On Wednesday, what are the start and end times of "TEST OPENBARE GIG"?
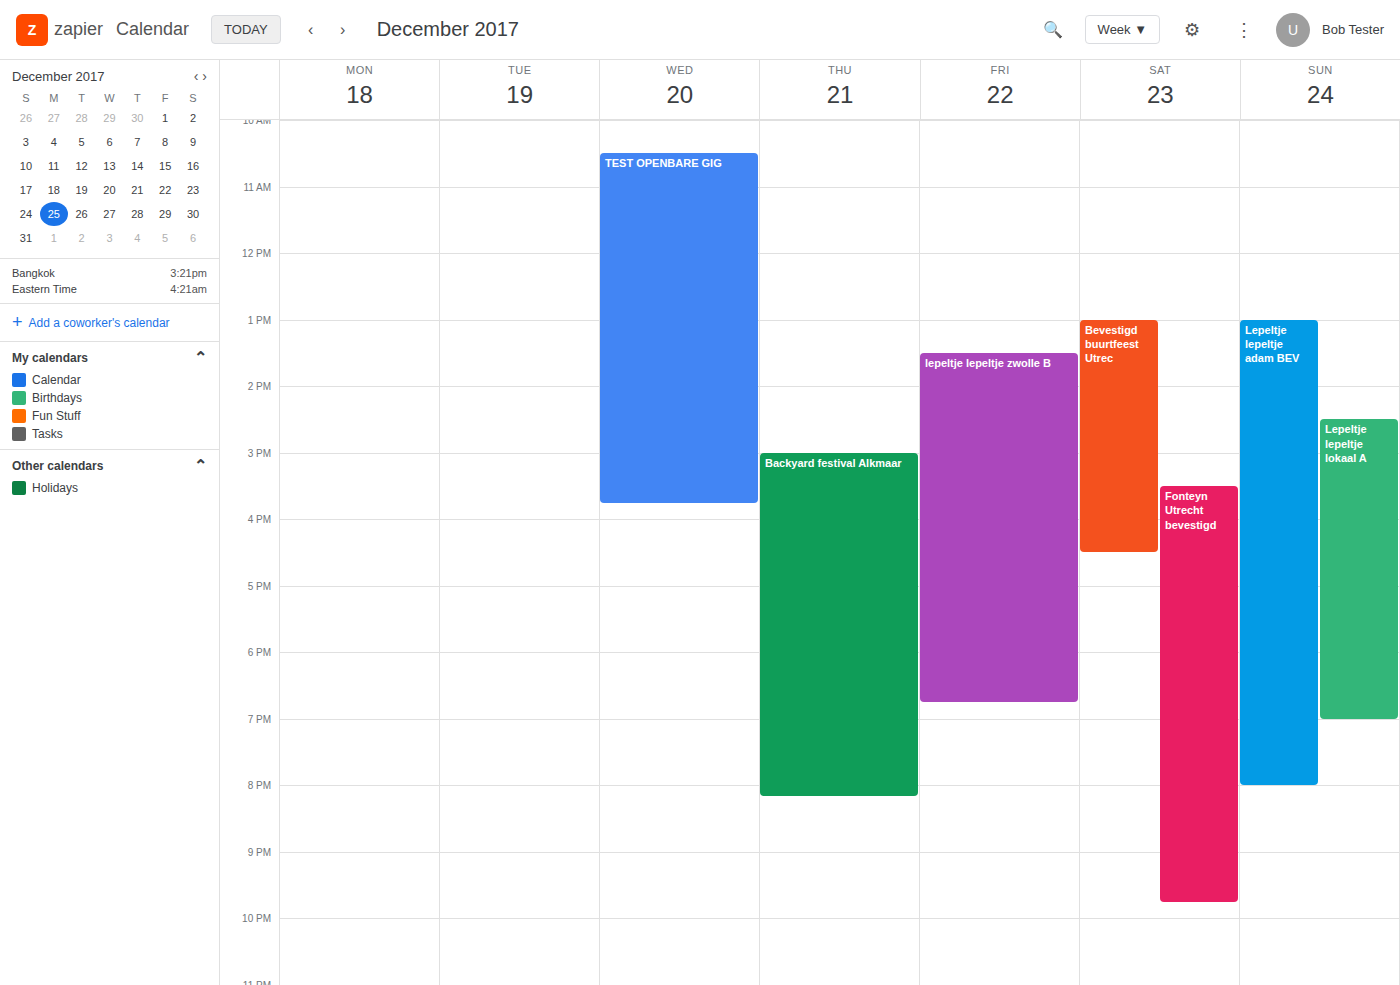
10:30 AM to 3:45 PM